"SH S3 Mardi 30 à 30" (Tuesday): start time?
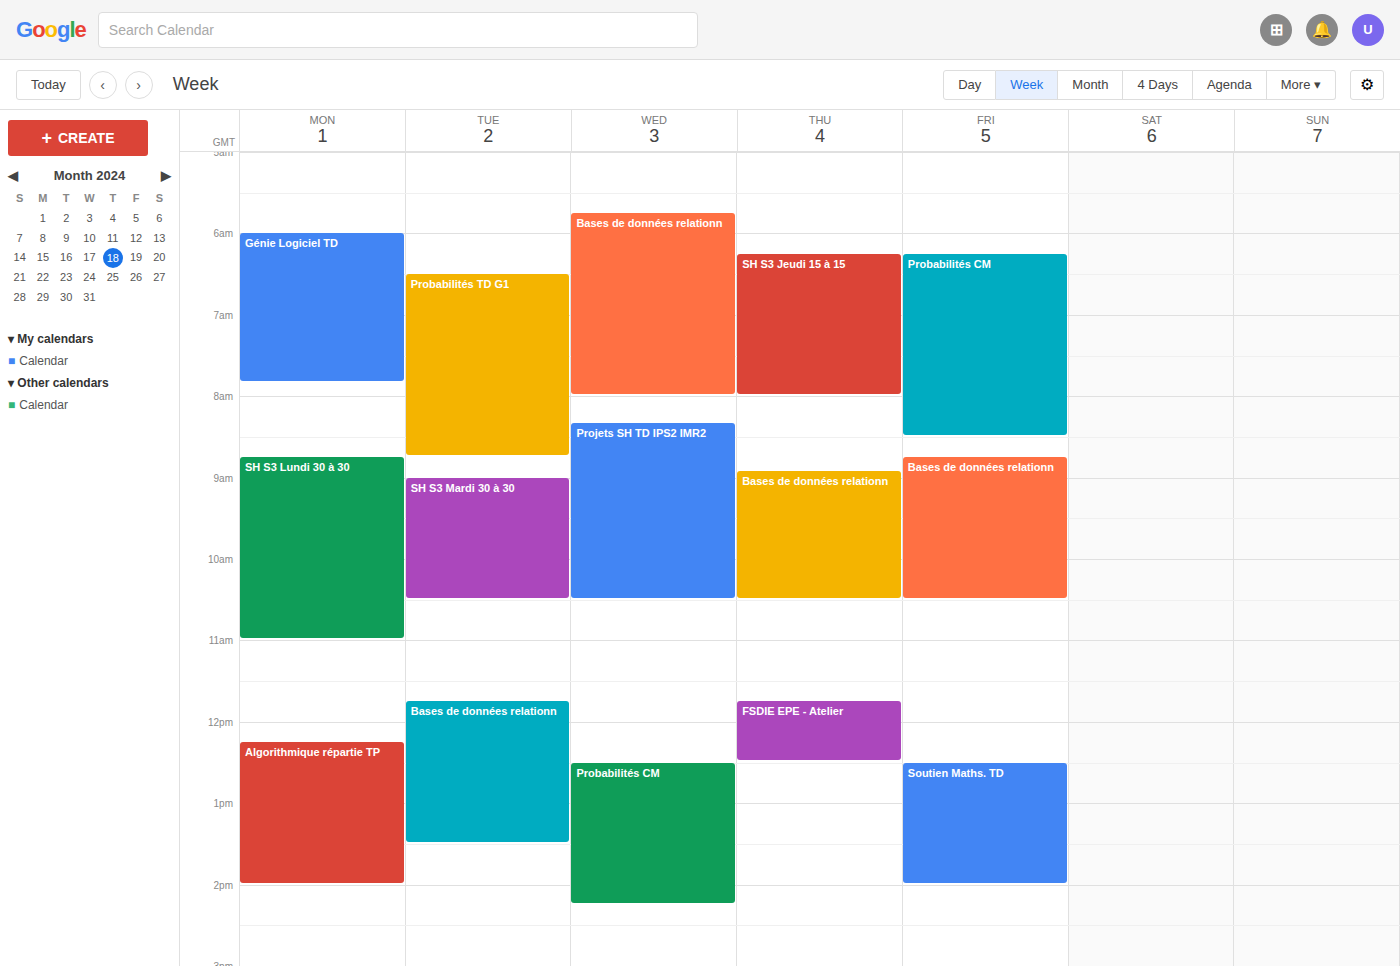
9:00 AM